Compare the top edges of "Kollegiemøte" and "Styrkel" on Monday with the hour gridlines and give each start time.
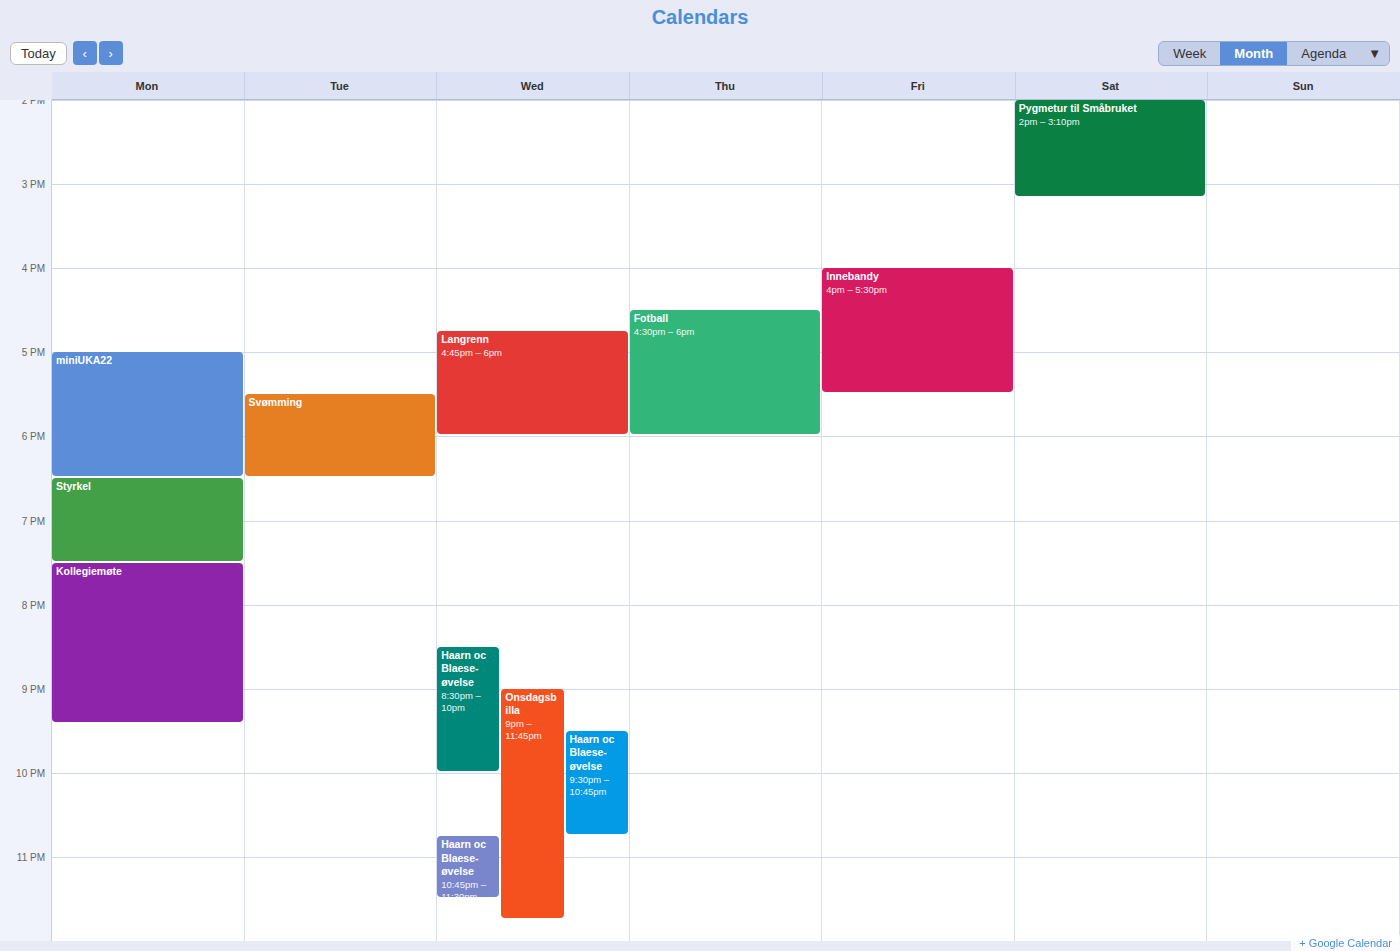
"Kollegiemøte": 7:30 PM, halfway between the 7 PM and 8 PM lines. "Styrkel": 6:30 PM, halfway between the 6 PM and 7 PM lines.